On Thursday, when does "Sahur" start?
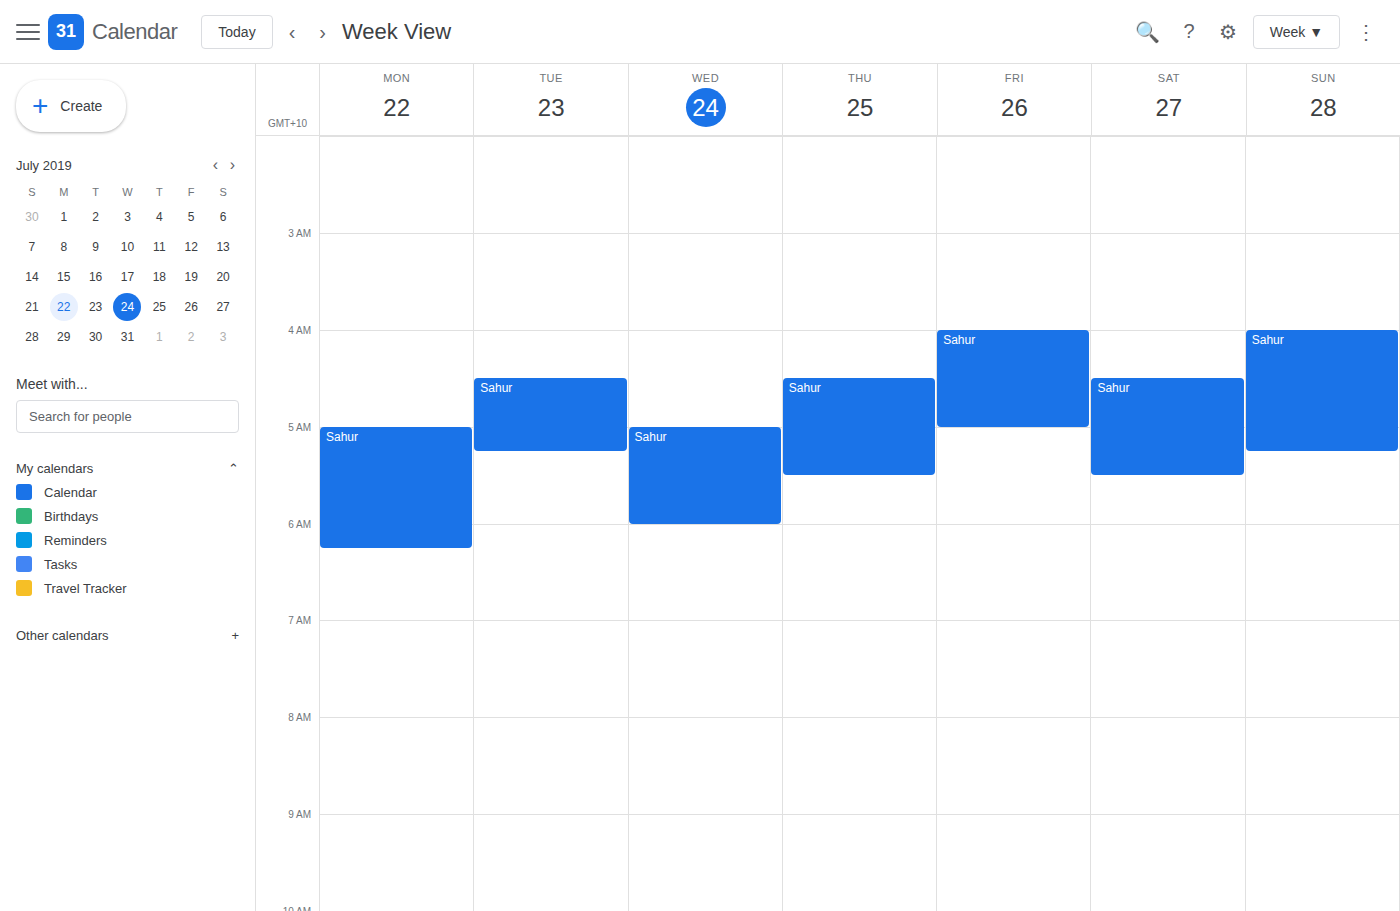
04:30